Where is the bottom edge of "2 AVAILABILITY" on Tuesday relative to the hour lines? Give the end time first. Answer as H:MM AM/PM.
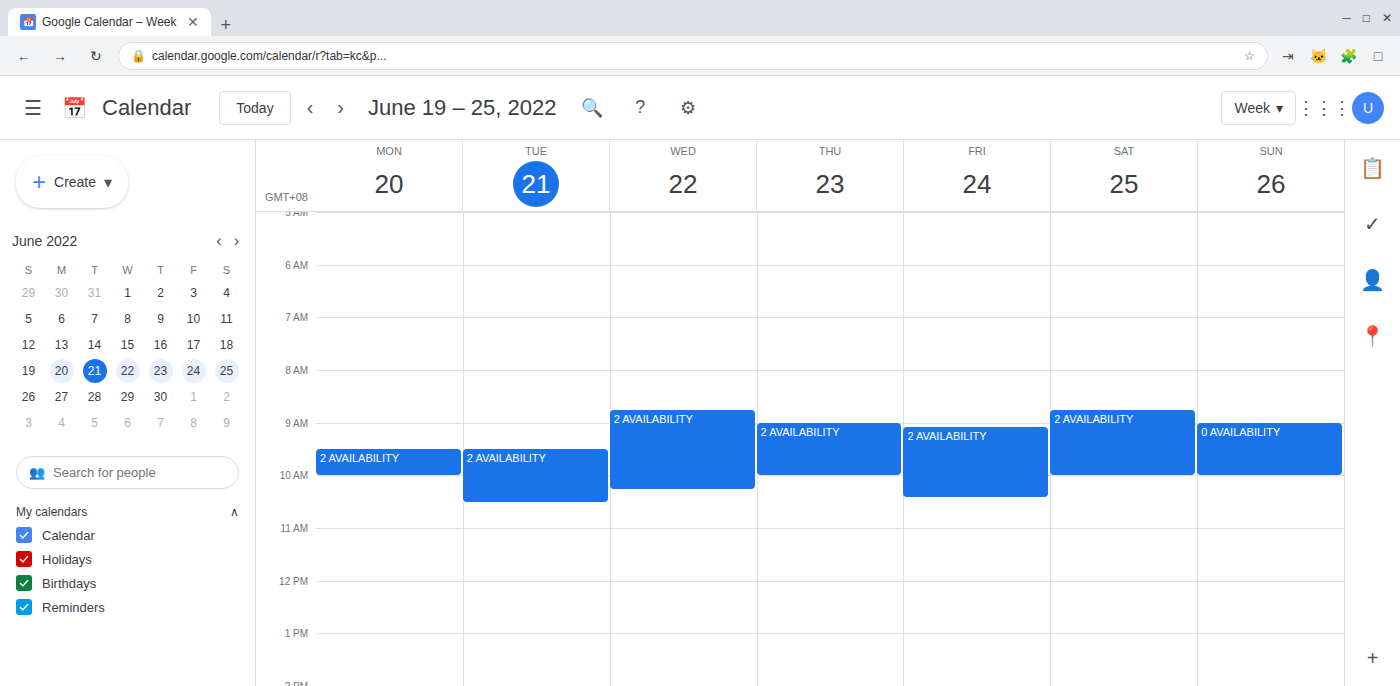
10:30 AM -- halfway between the 10 AM and 11 AM lines.